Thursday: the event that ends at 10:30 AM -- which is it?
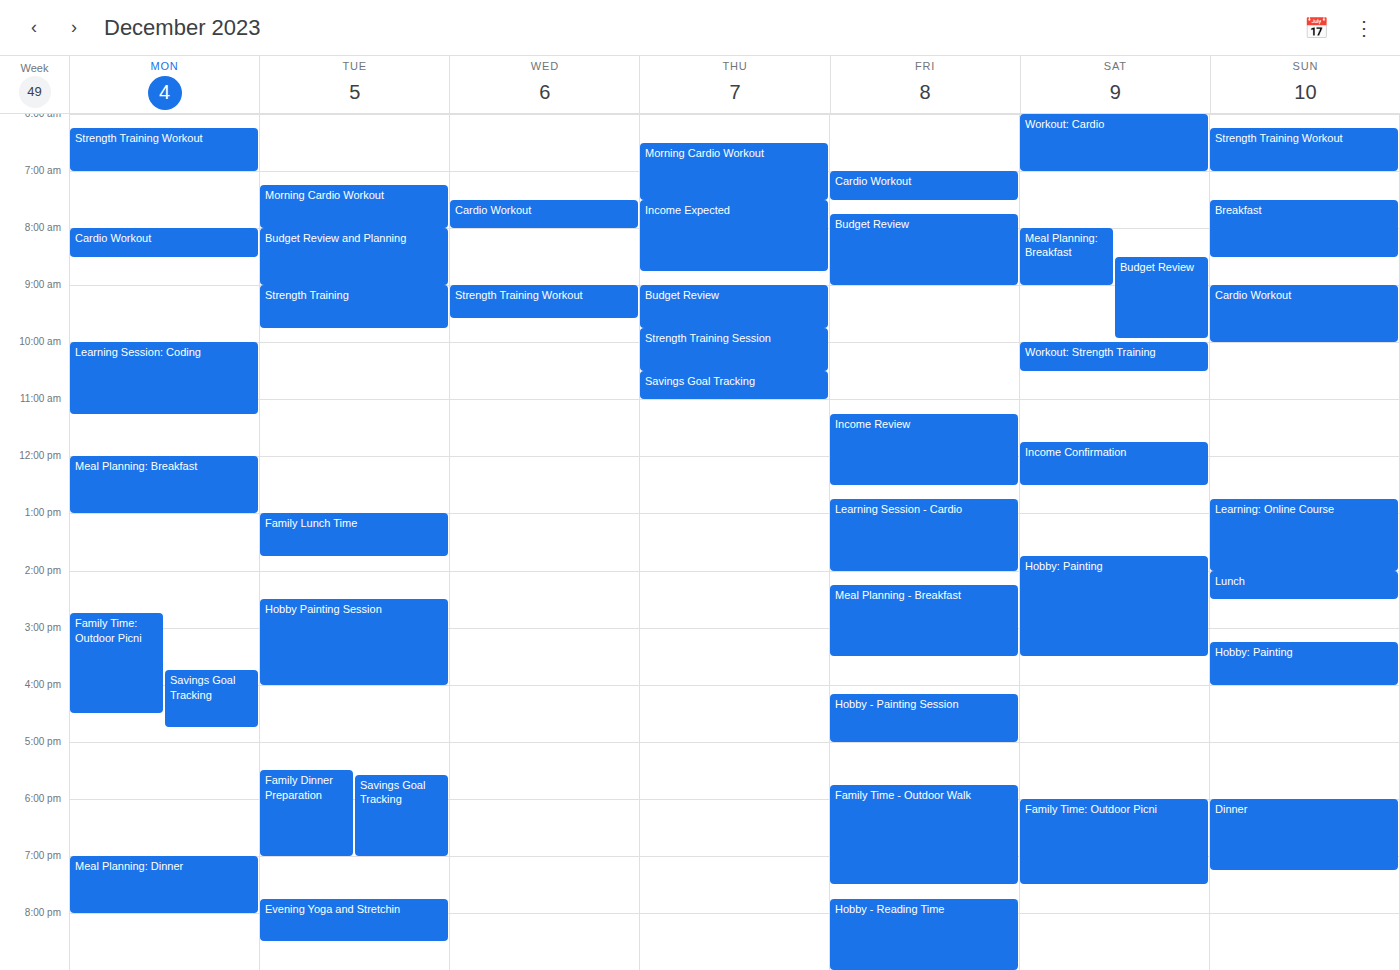
"Strength Training Session"